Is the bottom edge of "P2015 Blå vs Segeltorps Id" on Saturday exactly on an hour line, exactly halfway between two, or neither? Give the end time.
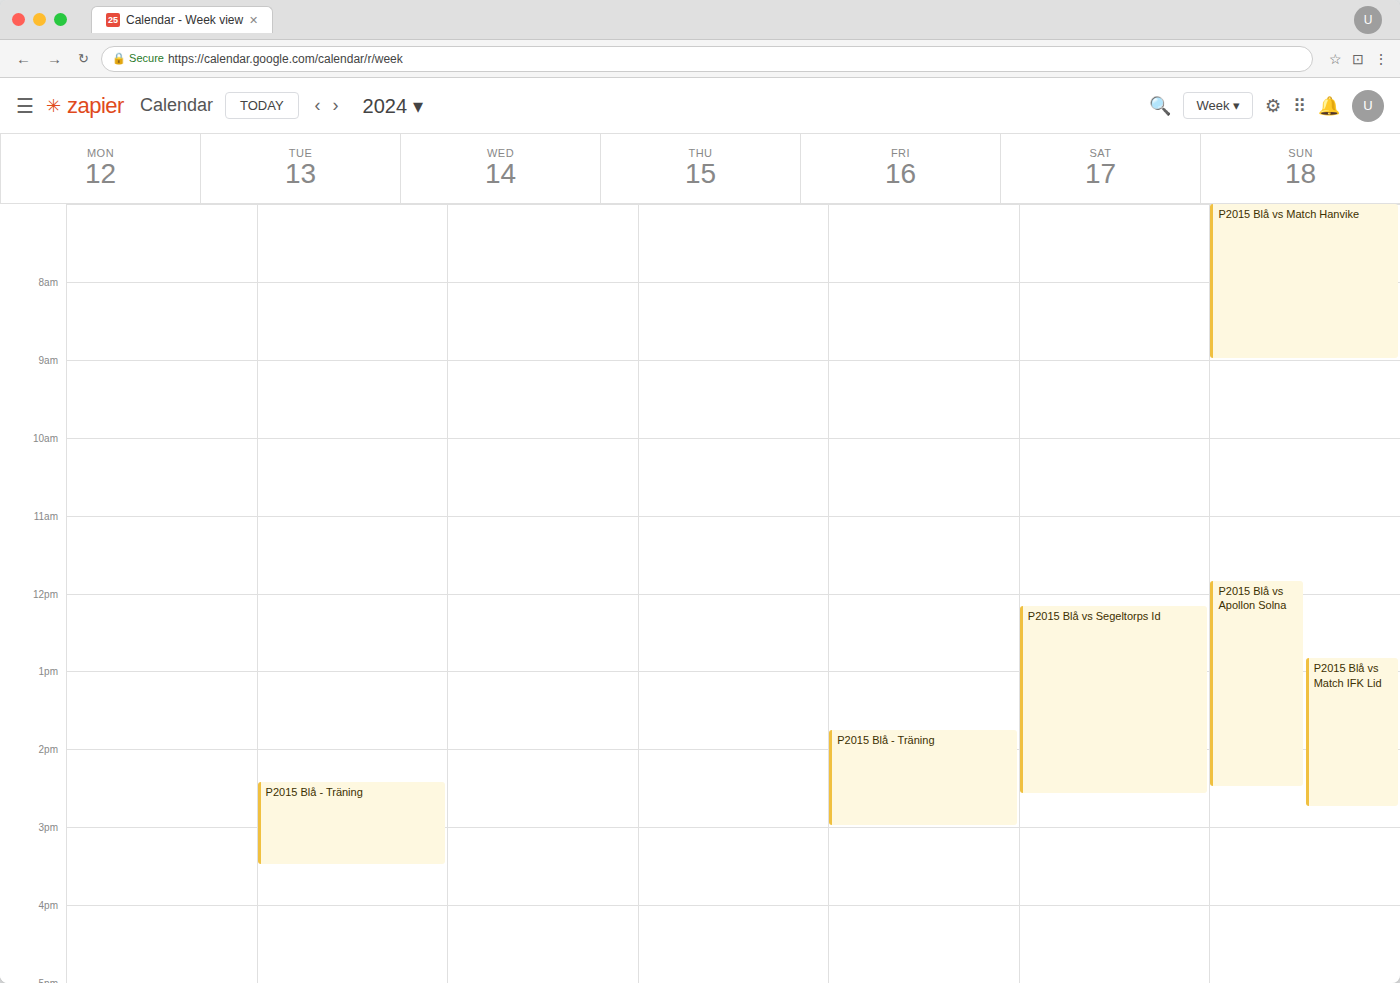
2:35 PM -- neither: 35 minutes below the 2 PM line and 25 minutes above the 3 PM line.